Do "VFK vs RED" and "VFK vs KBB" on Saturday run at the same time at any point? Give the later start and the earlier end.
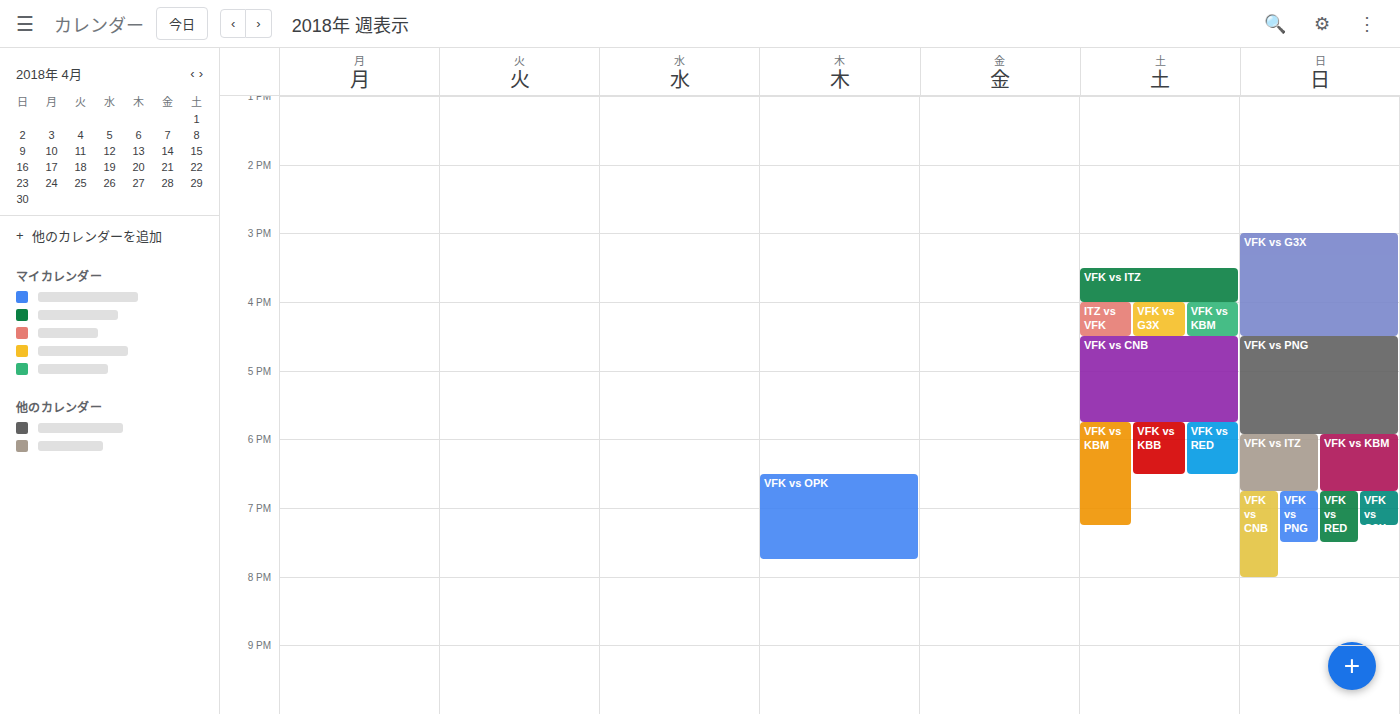
"VFK vs KBB" runs 5:45 PM to 6:30 PM, inside "VFK vs RED" -- they overlap.